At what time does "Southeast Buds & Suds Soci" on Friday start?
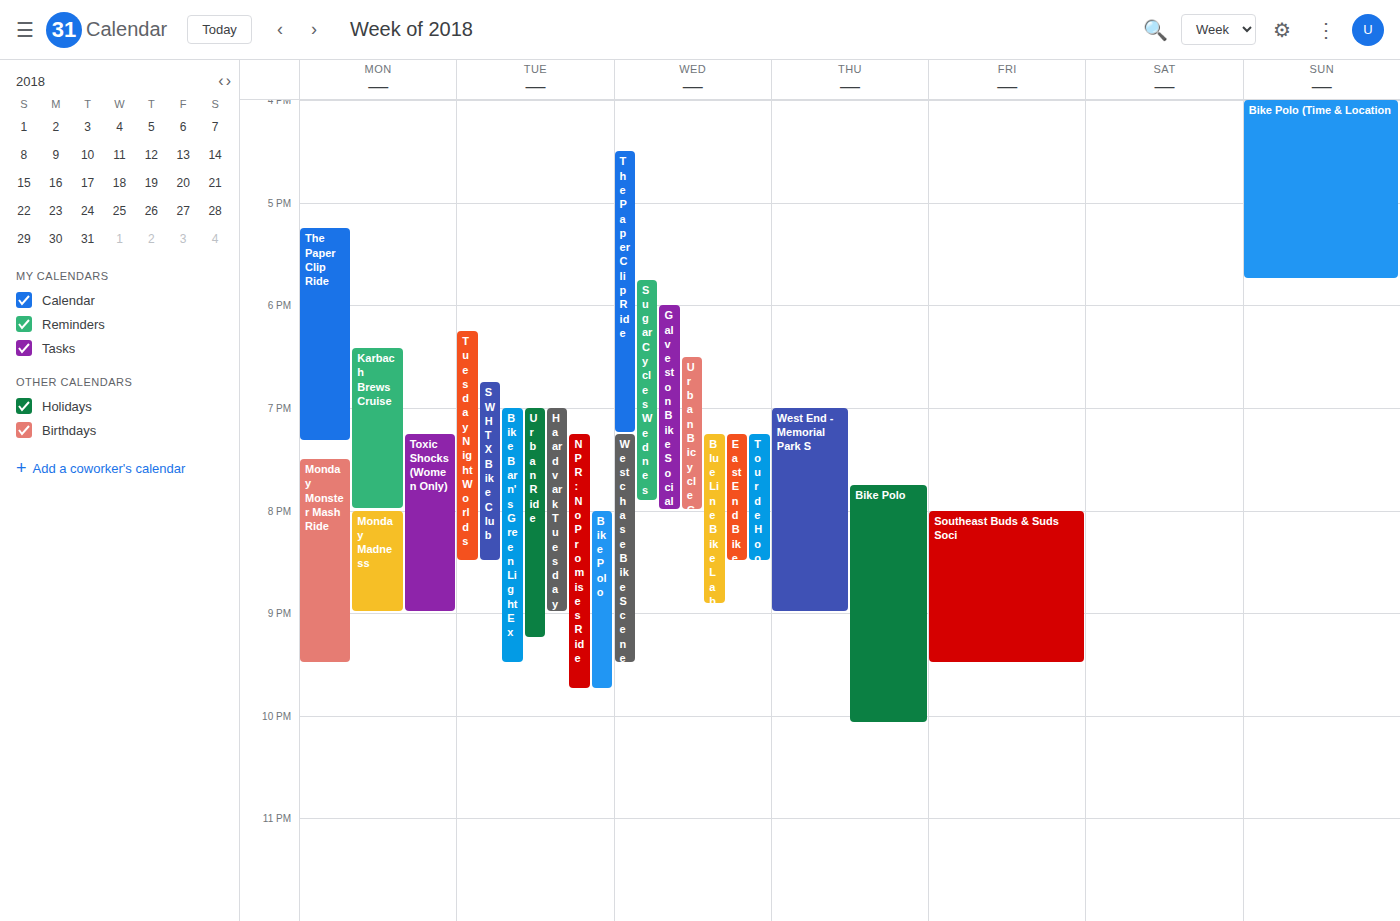
8:00 PM